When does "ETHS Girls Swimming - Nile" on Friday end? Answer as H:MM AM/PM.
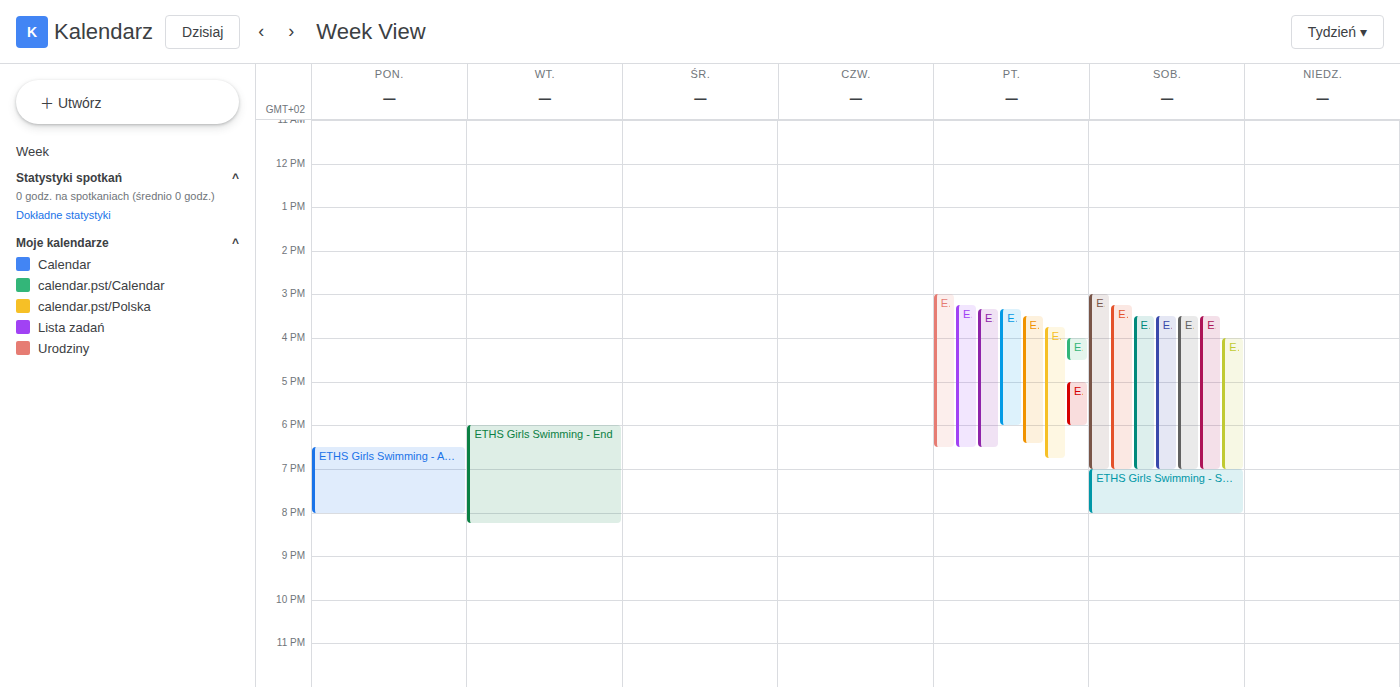
6:00 PM